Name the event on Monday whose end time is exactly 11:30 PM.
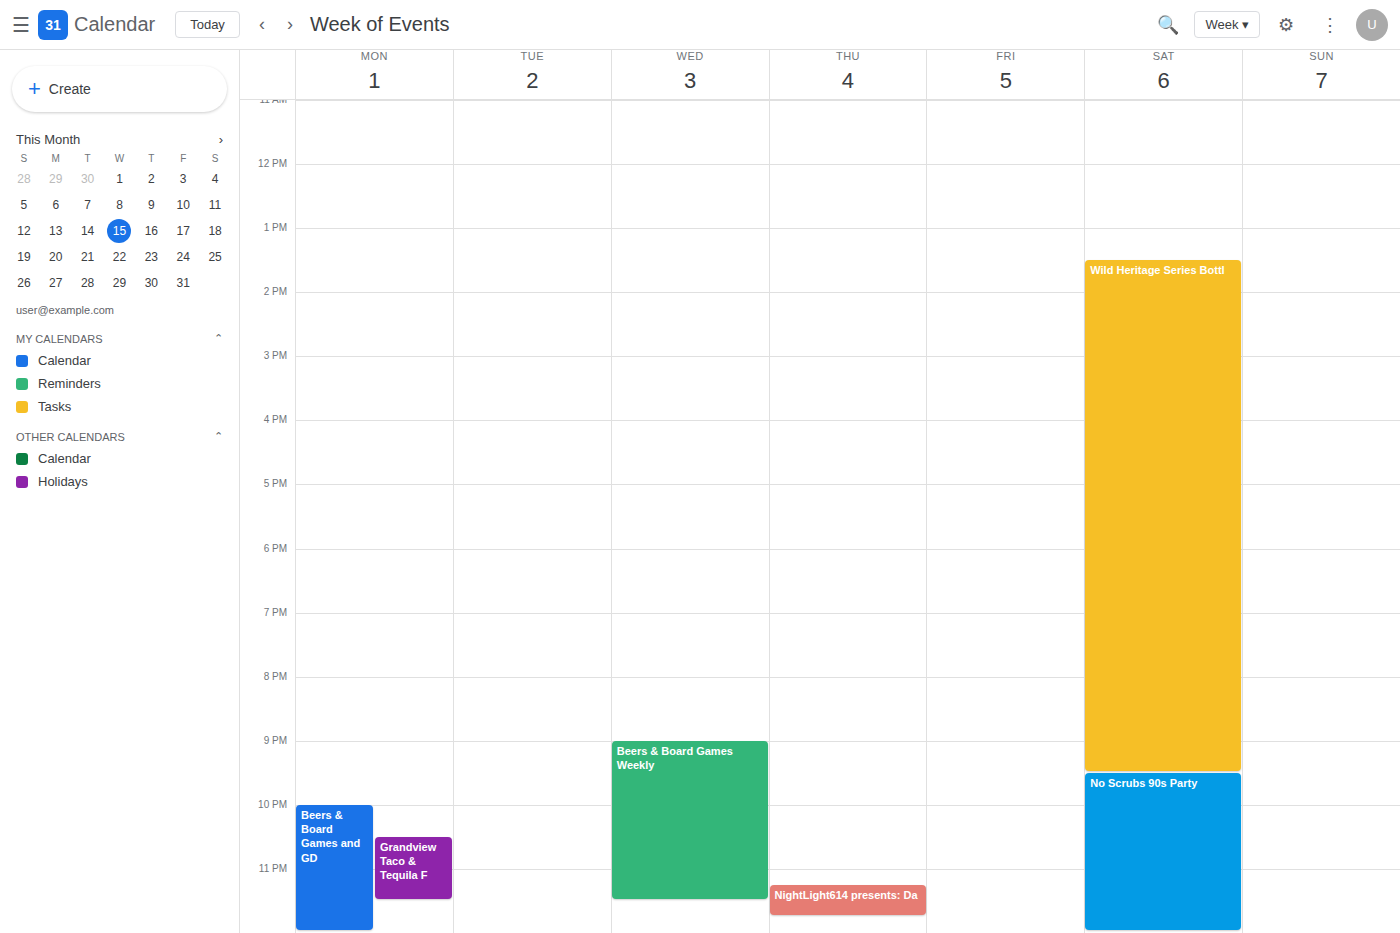
"Grandview Taco & Tequila F"